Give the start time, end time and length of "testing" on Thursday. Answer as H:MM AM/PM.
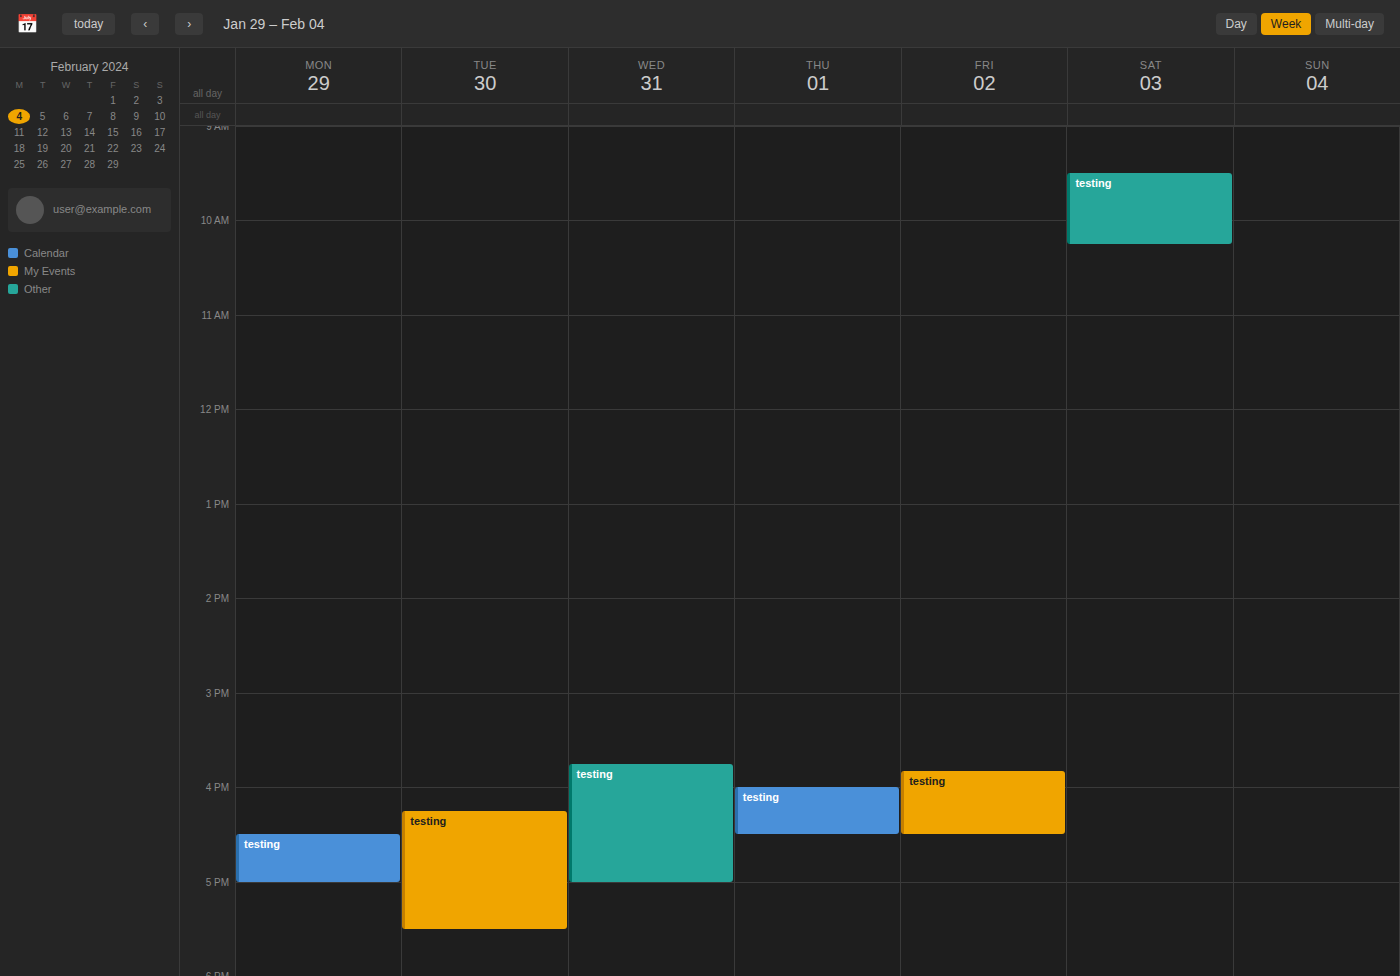
4:00 PM to 4:30 PM, 30 minutes